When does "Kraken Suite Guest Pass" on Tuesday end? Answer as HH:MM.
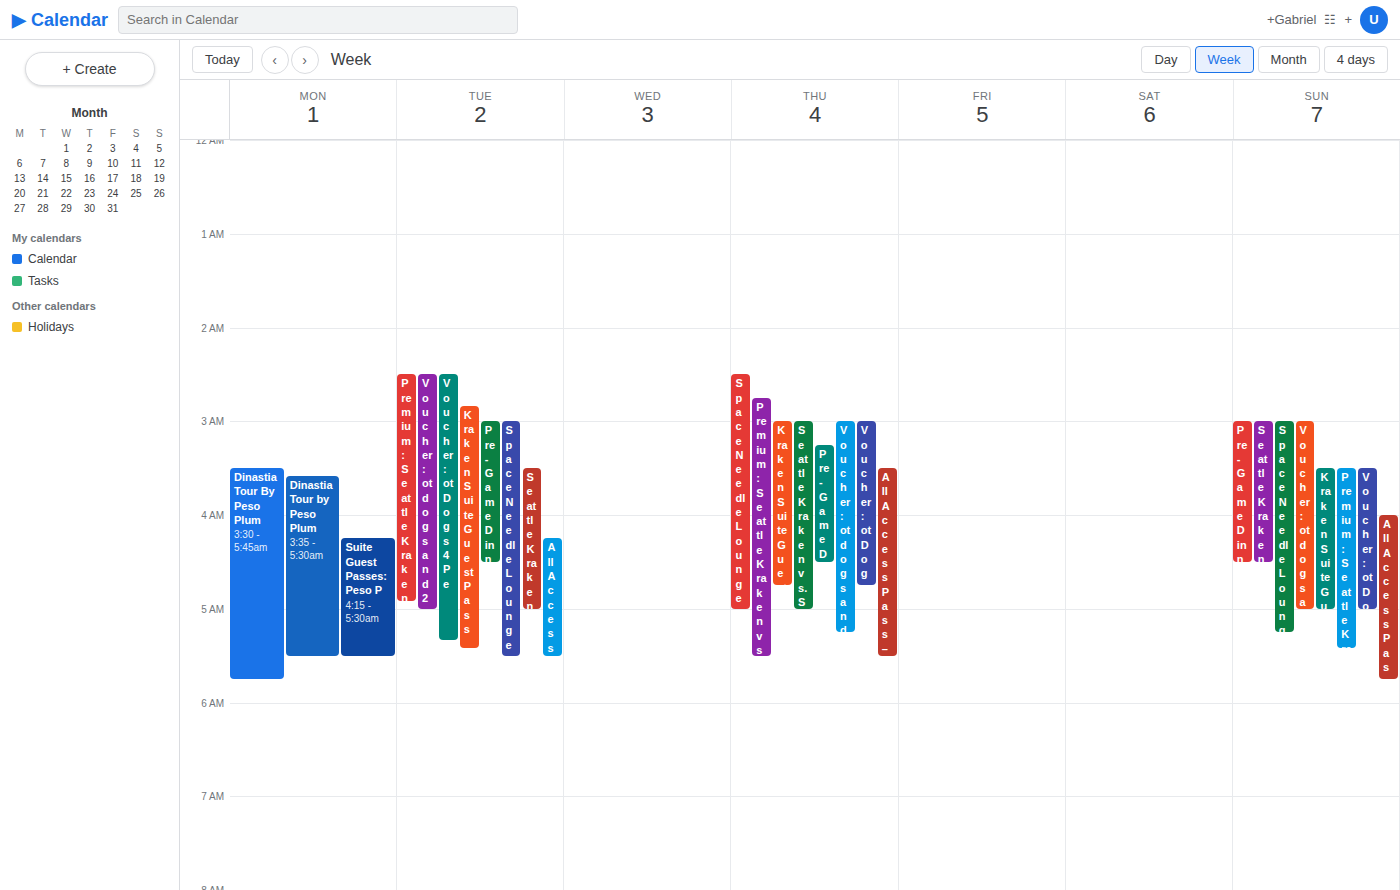
05:25